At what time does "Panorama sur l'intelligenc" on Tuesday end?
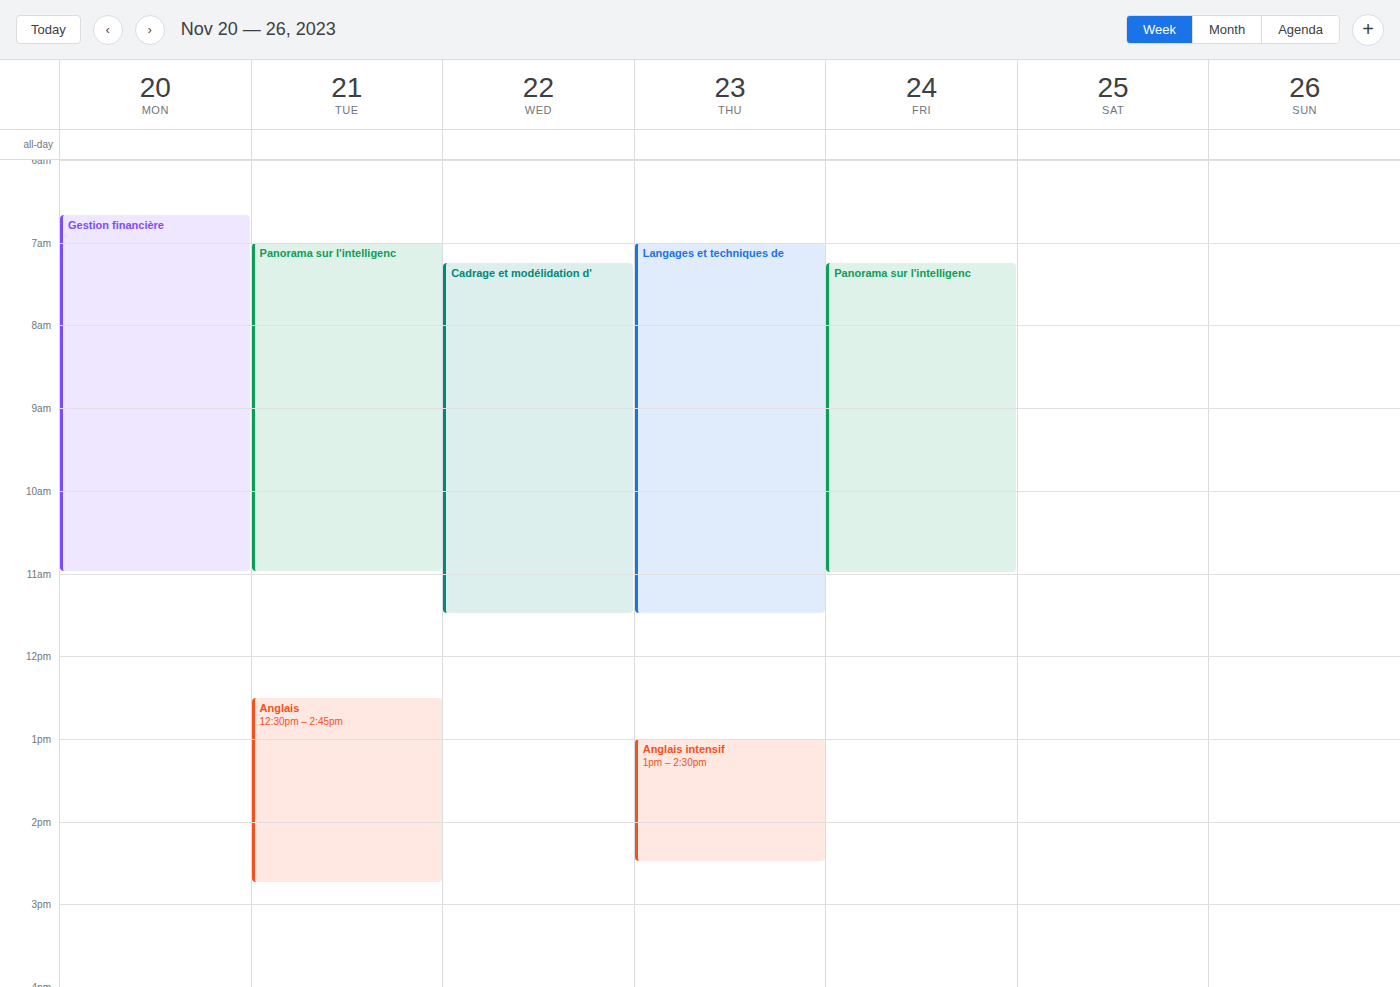
11:00 AM